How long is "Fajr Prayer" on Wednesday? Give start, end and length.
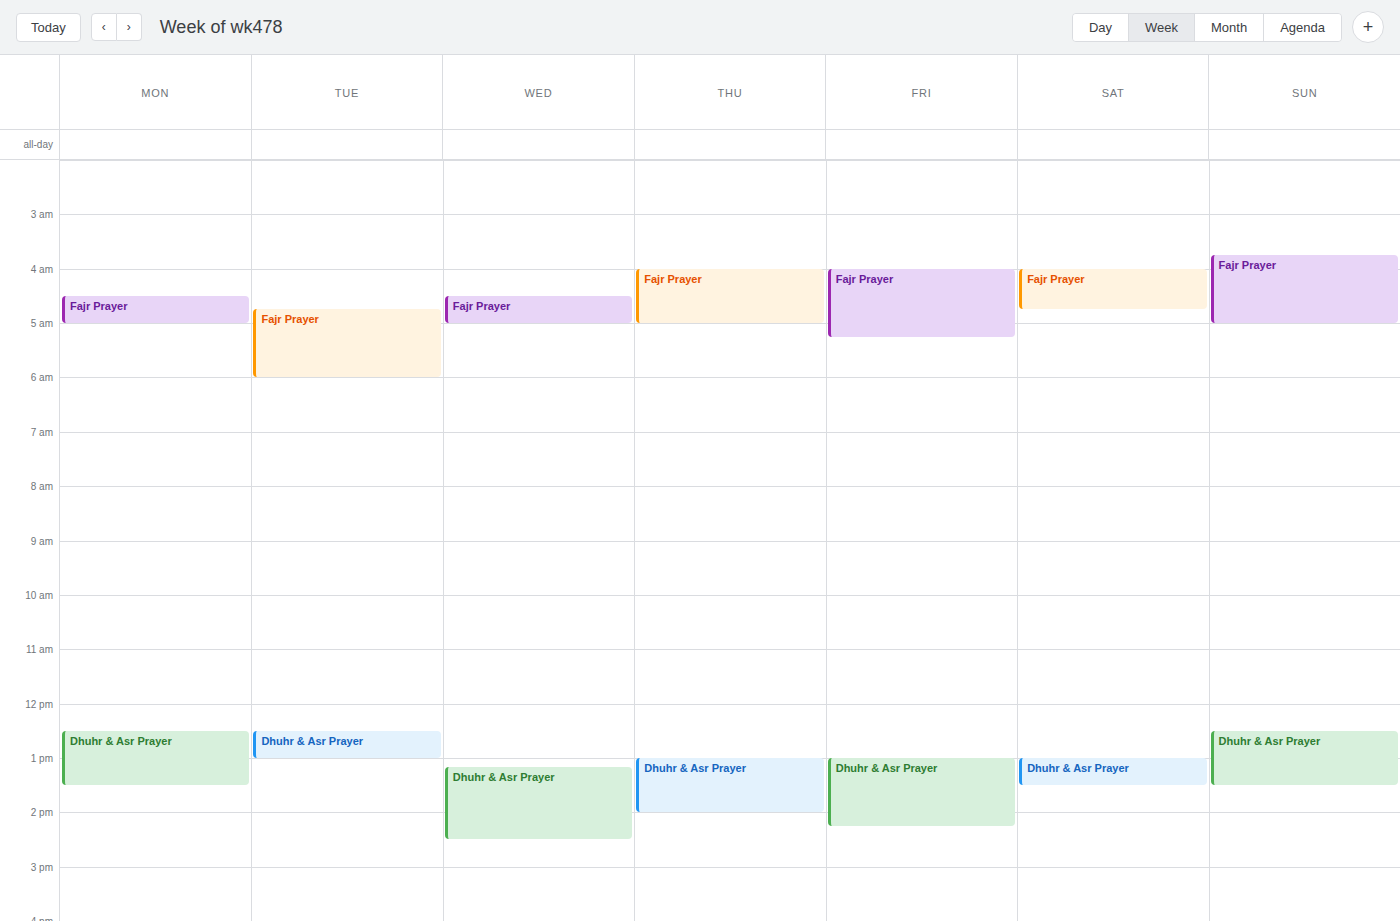
04:30 to 05:00, 30 minutes